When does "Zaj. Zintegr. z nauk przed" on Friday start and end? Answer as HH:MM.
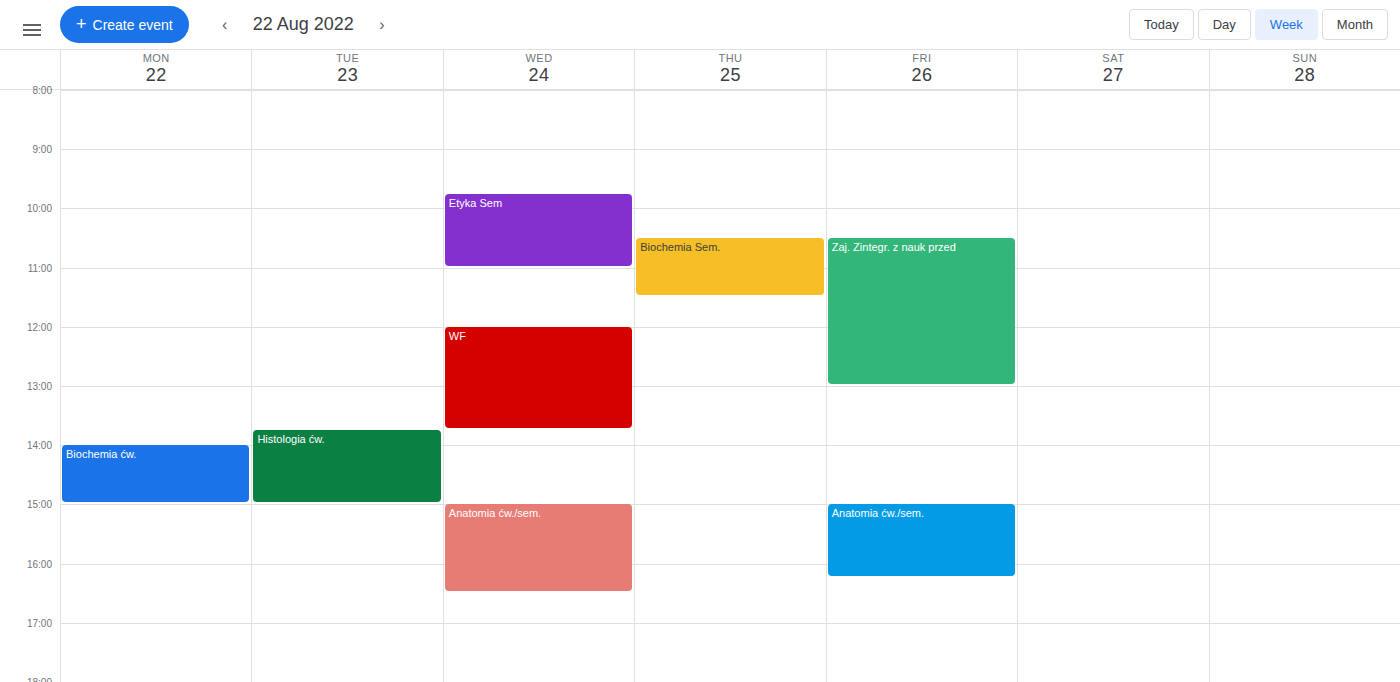
10:30 to 13:00